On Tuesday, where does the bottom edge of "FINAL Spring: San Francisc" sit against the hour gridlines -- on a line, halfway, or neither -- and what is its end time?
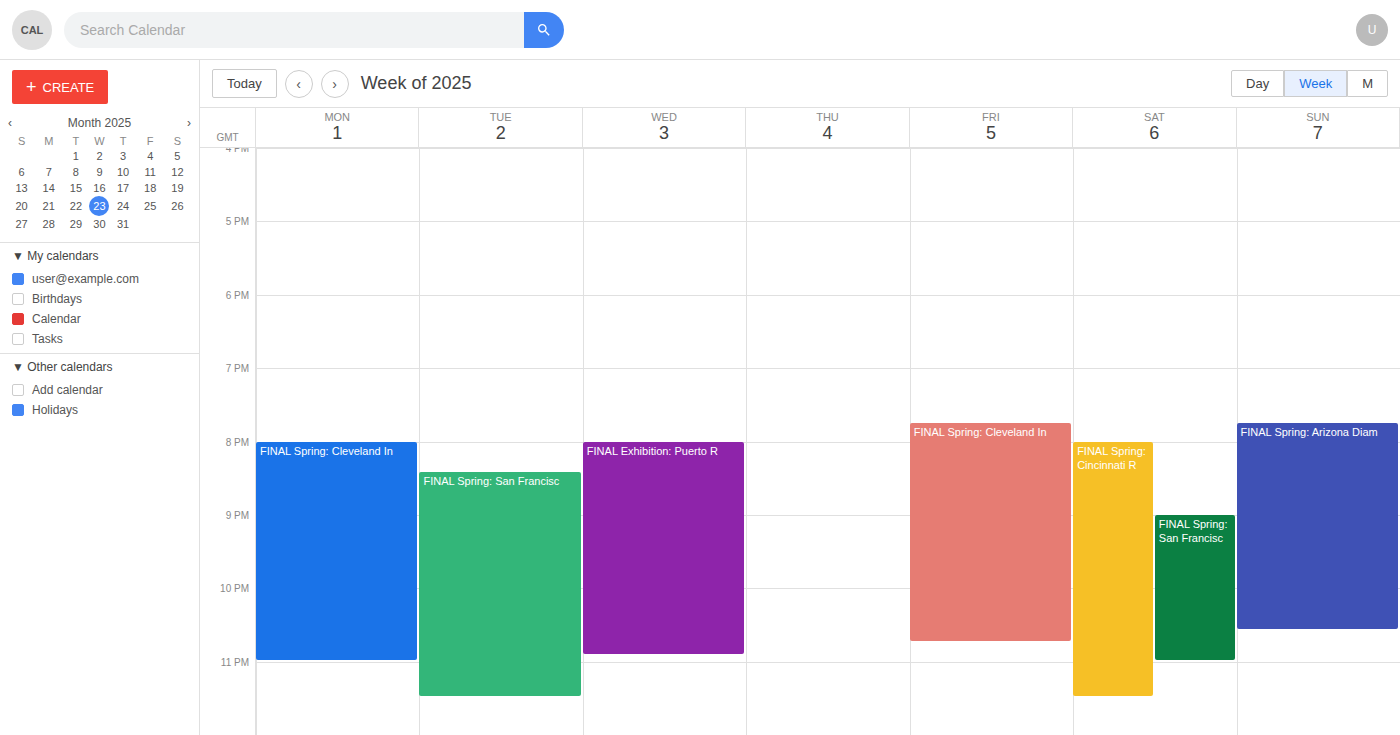
11:30 PM -- halfway between the 11 PM and 12 AM lines.